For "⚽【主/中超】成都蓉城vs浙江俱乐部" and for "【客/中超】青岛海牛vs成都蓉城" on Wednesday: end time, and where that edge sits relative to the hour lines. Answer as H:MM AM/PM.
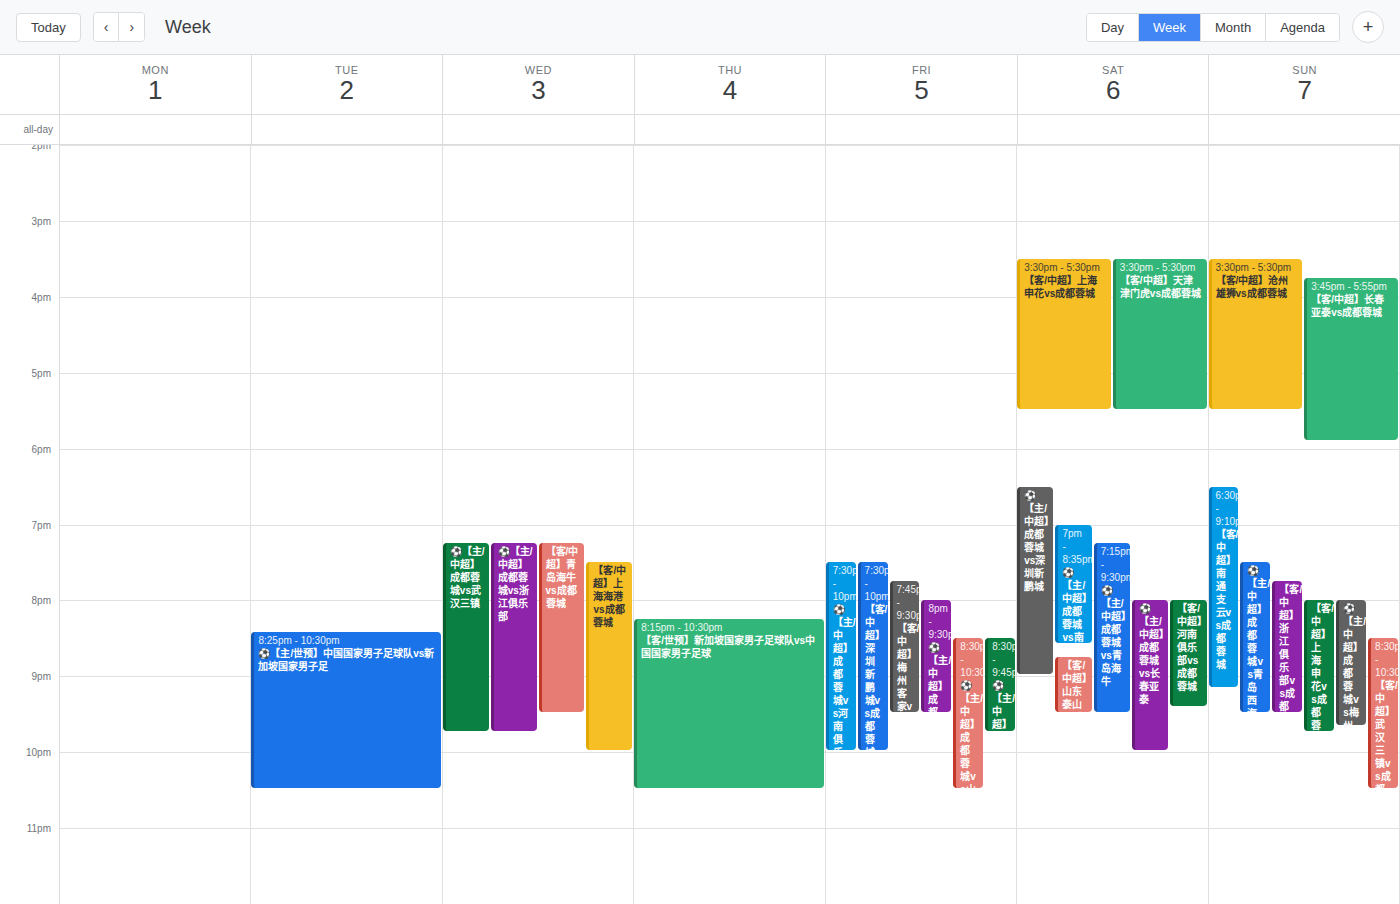
"⚽【主/中超】成都蓉城vs浙江俱乐部": 9:45 PM, neither: three quarters of the way from the 9 PM line to the 10 PM line. "【客/中超】青岛海牛vs成都蓉城": 9:30 PM, halfway between the 9 PM and 10 PM lines.